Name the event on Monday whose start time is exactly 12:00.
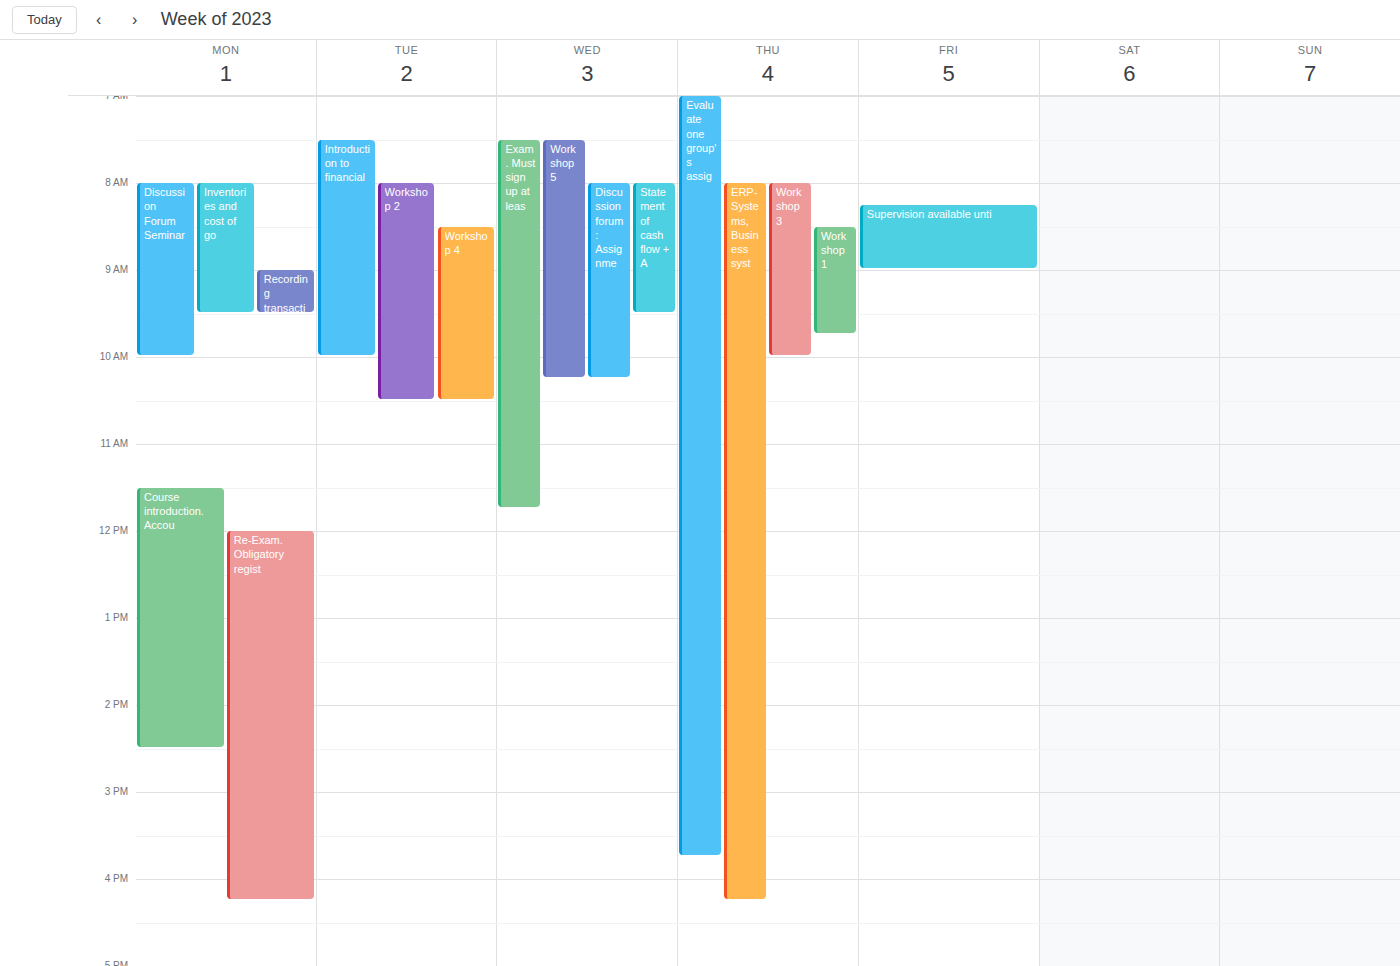
"Re-Exam. Obligatory regist"